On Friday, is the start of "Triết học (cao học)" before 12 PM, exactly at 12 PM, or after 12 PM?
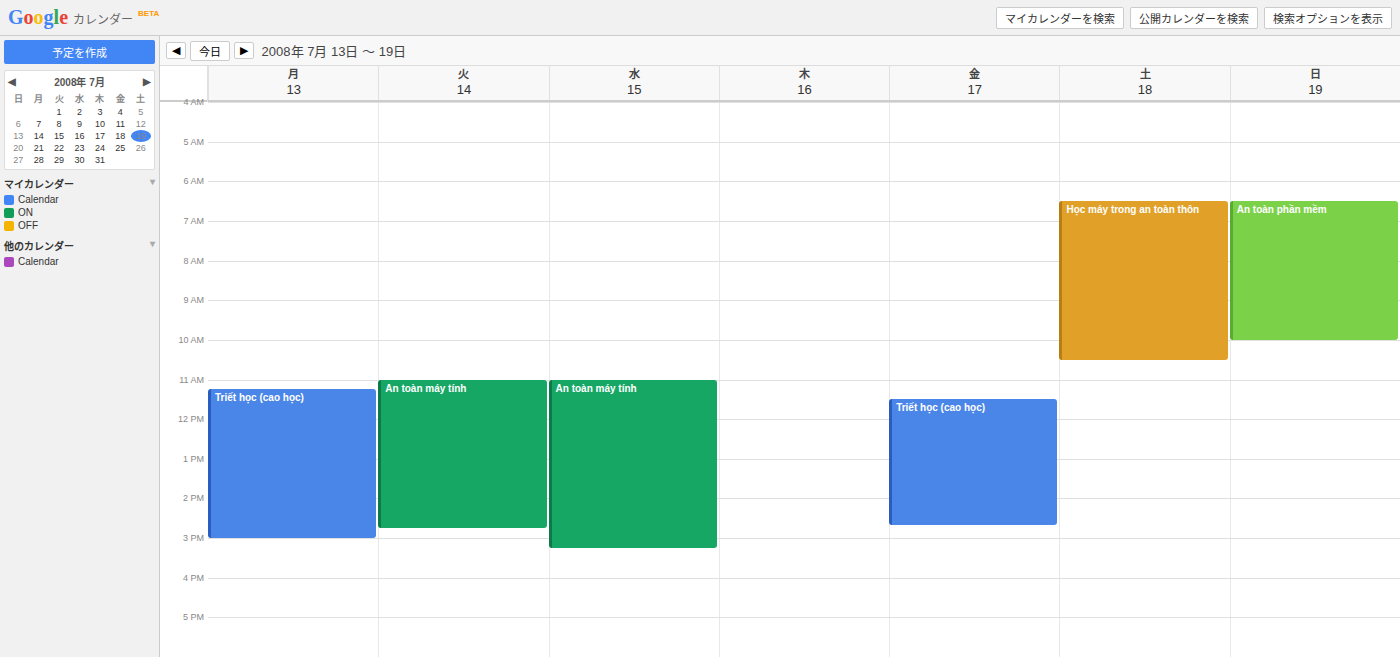
11:30 AM -- before 12 PM, 30 minutes above the 12 PM line.